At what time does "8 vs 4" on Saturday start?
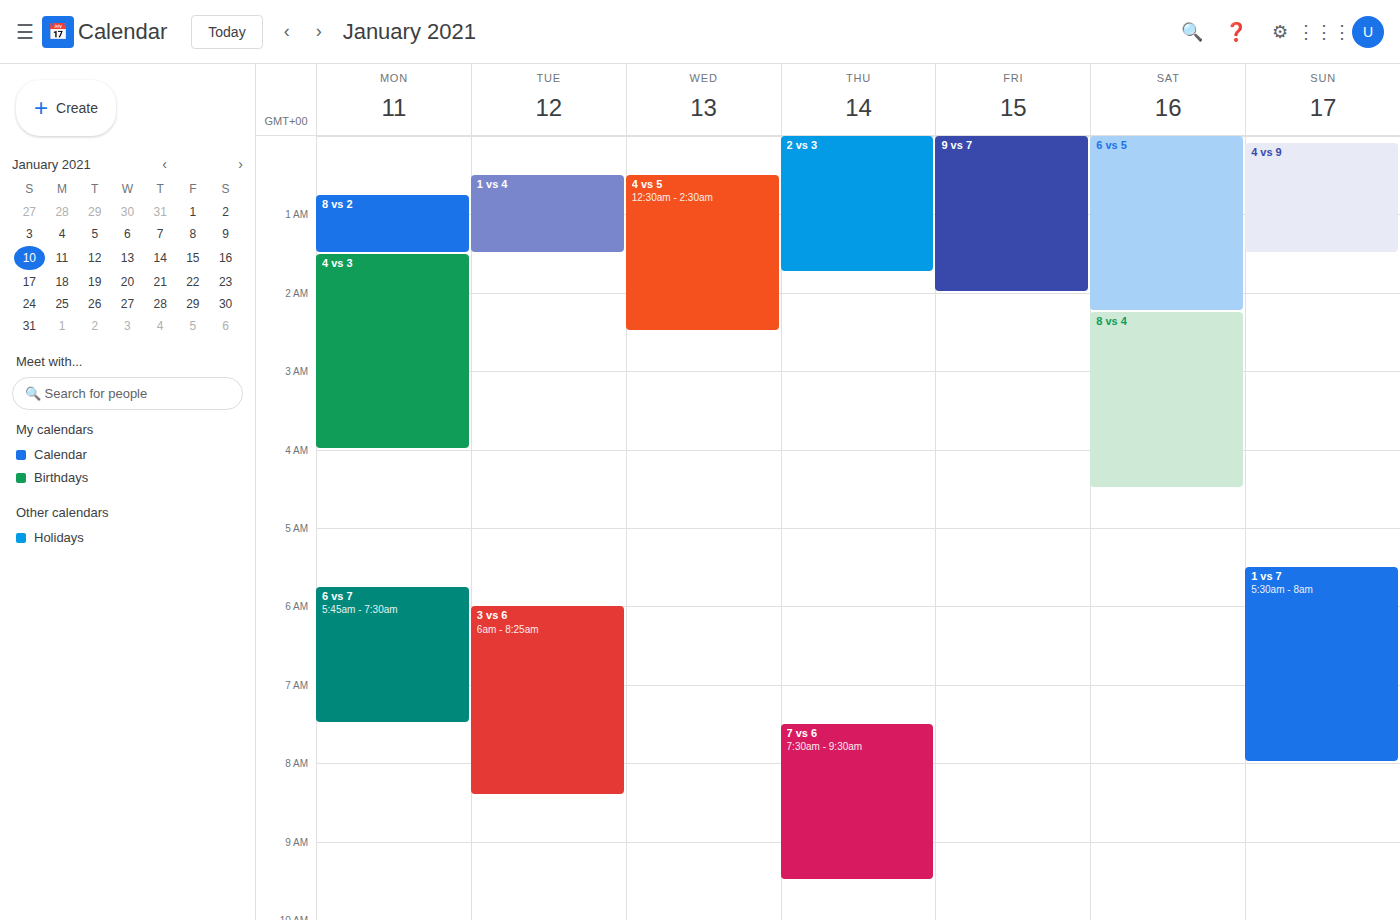
2:15 AM